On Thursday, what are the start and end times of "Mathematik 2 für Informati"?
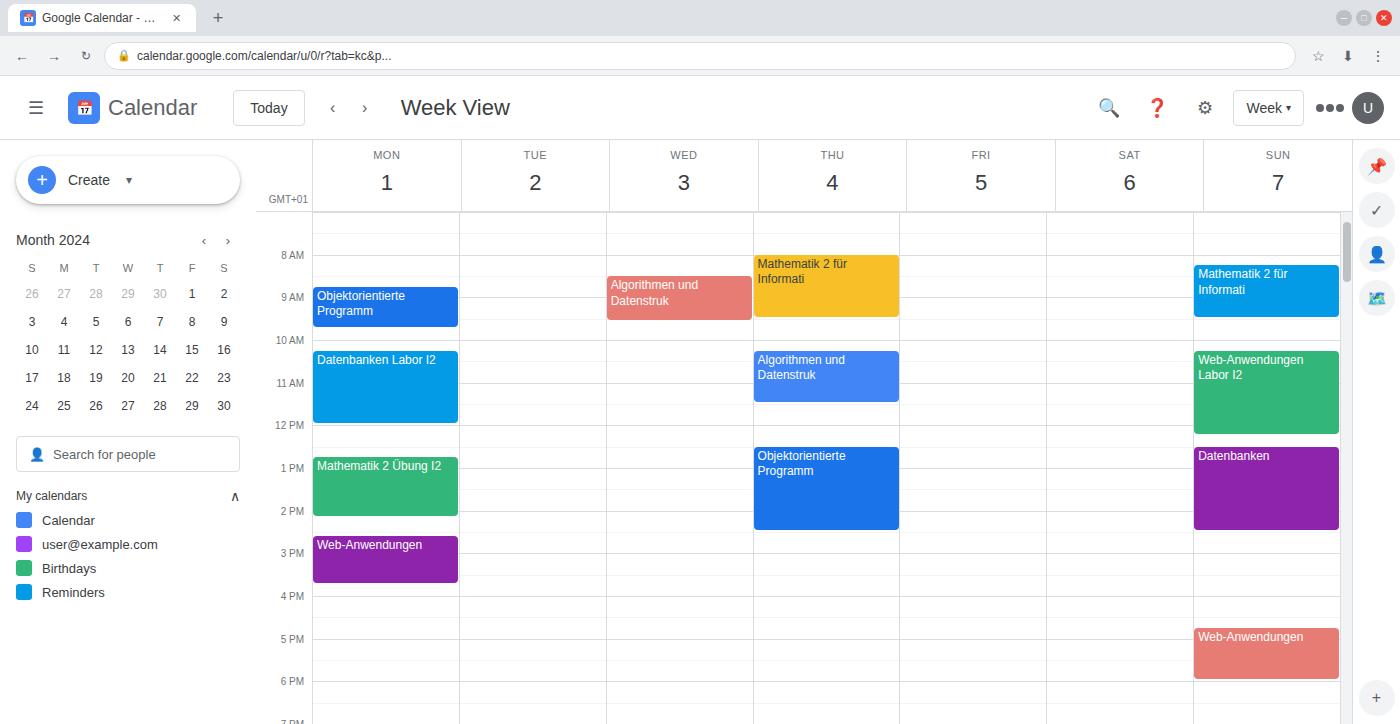
8:00 AM to 9:30 AM